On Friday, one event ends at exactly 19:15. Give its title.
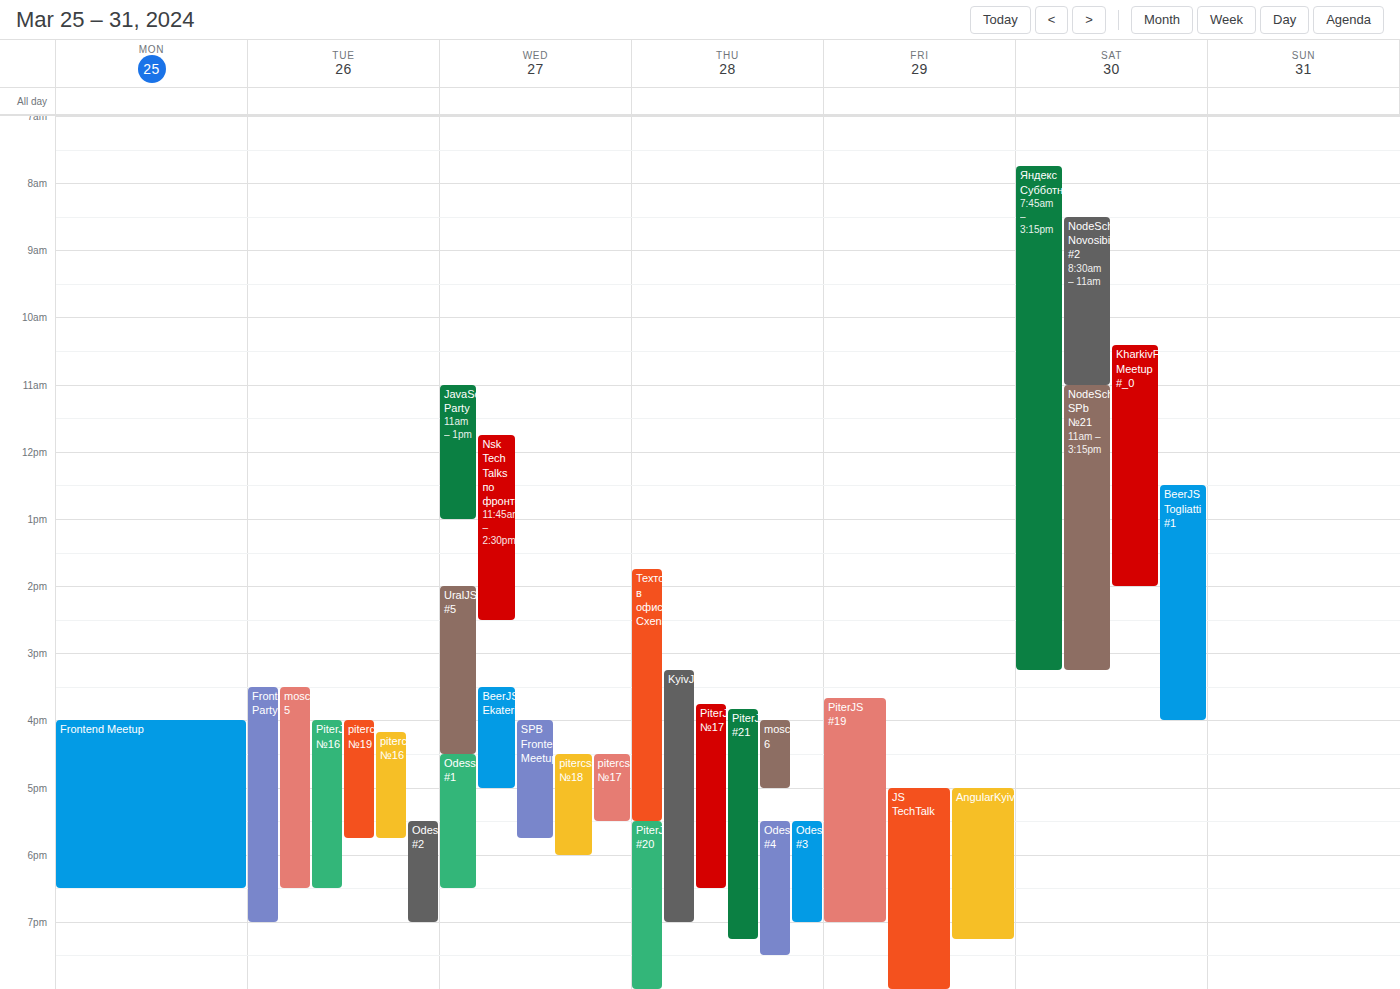
"AngularKyiv"